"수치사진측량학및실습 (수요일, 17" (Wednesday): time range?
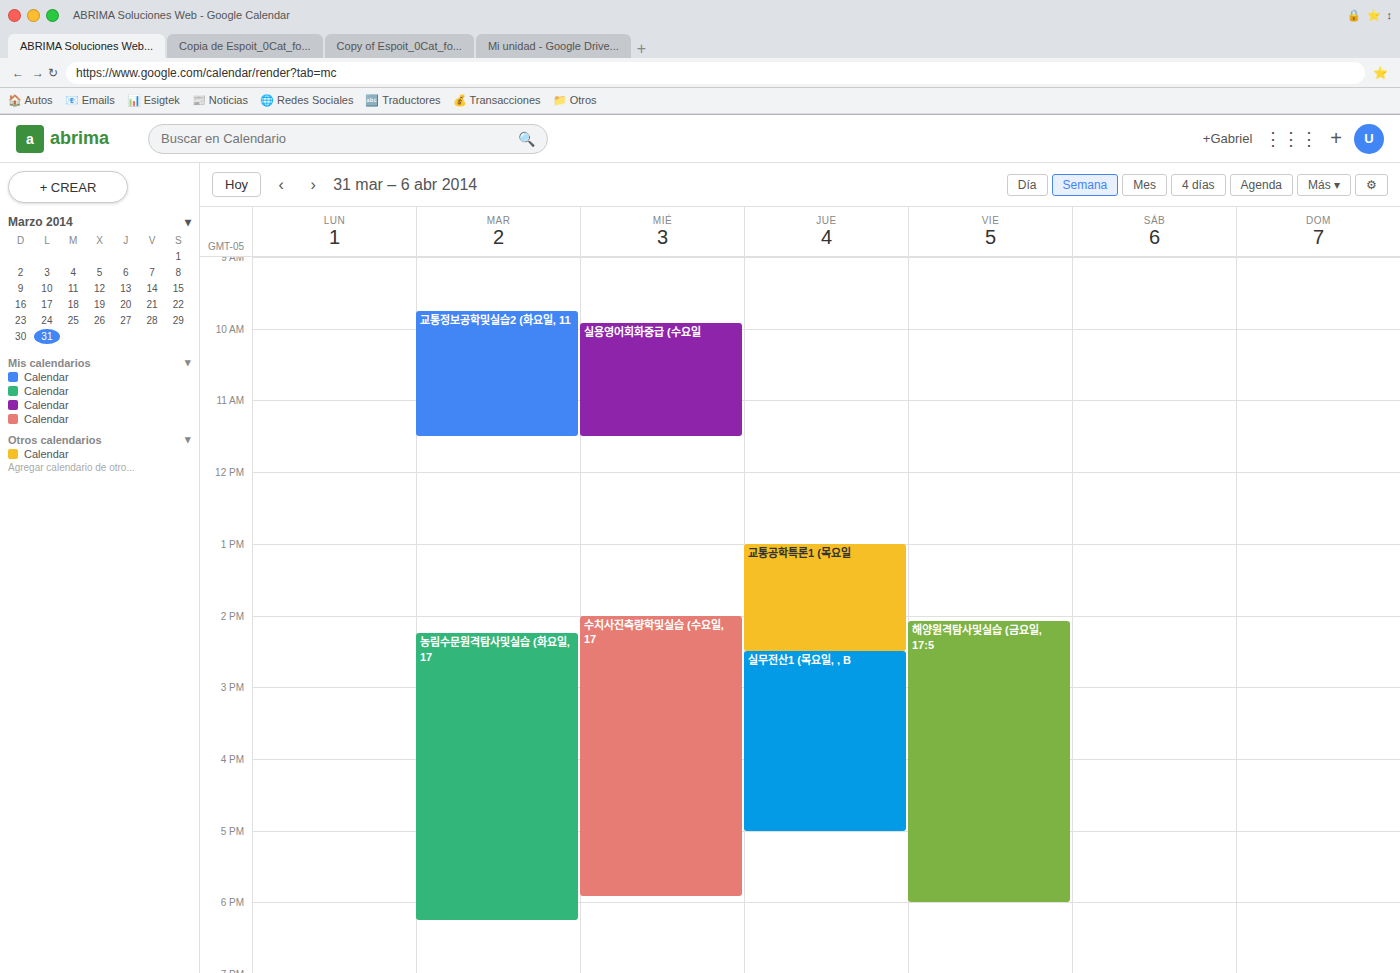
2:00 PM to 5:55 PM